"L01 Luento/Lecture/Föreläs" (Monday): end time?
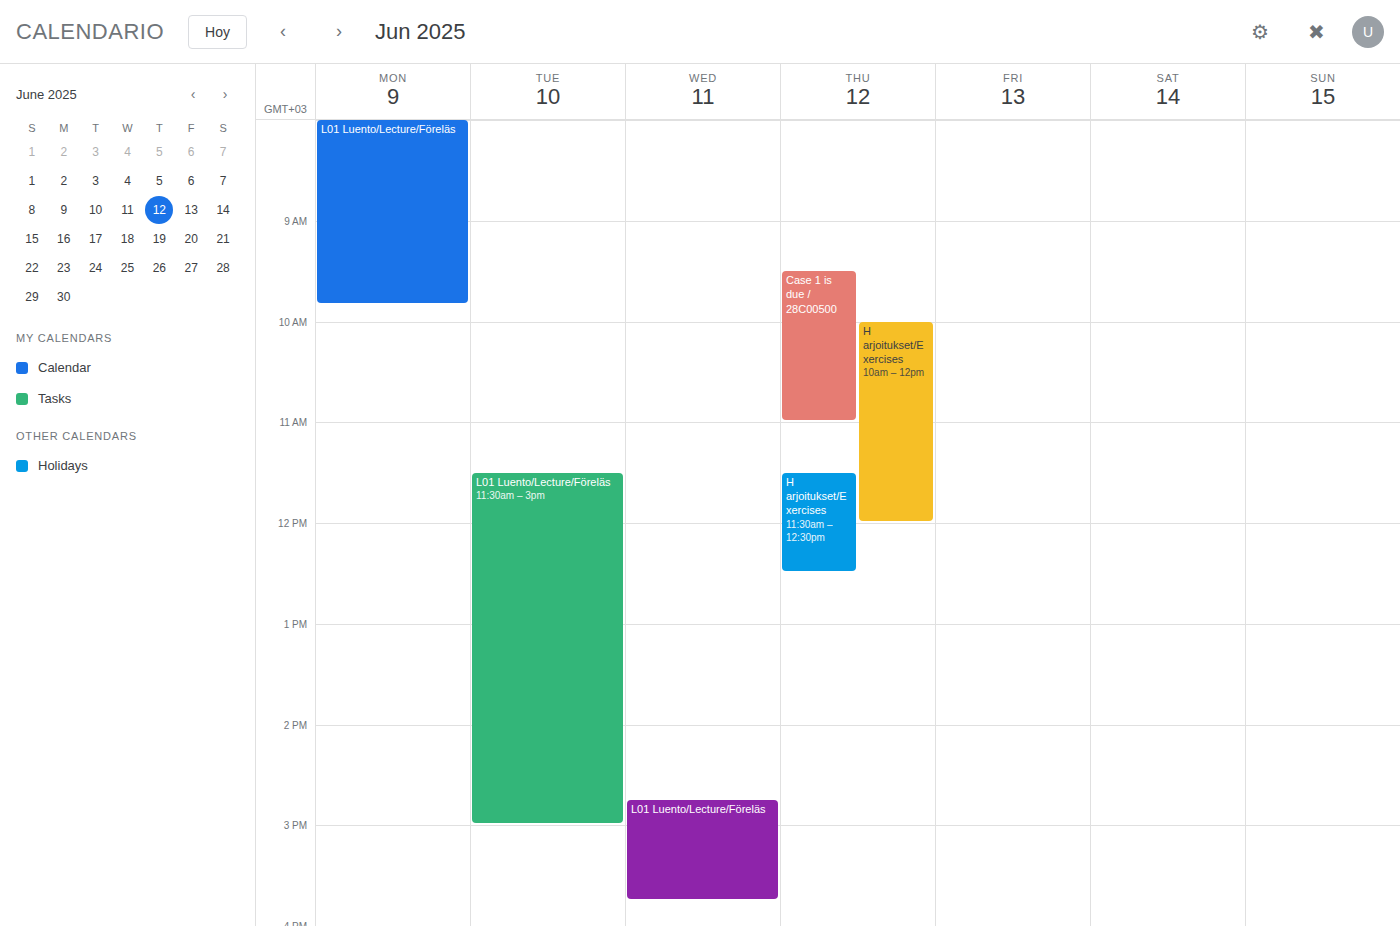
9:50 AM